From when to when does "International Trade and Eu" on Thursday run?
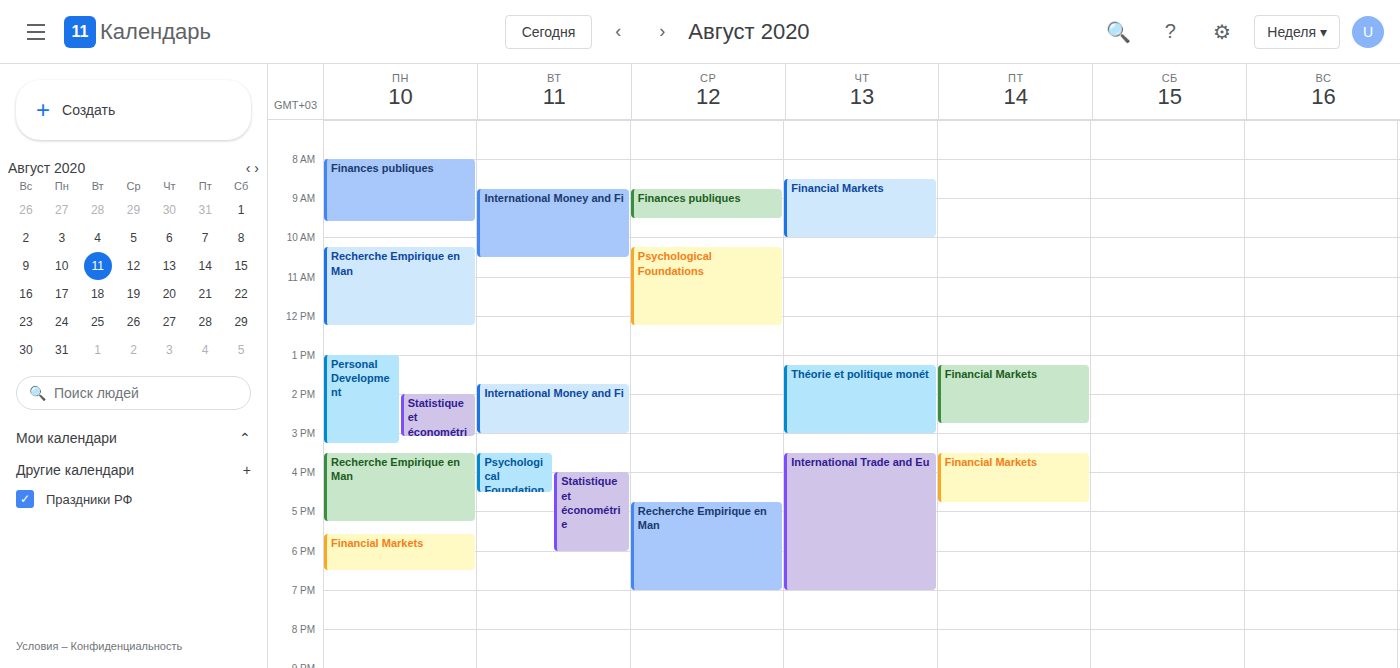
3:30 PM to 7:00 PM